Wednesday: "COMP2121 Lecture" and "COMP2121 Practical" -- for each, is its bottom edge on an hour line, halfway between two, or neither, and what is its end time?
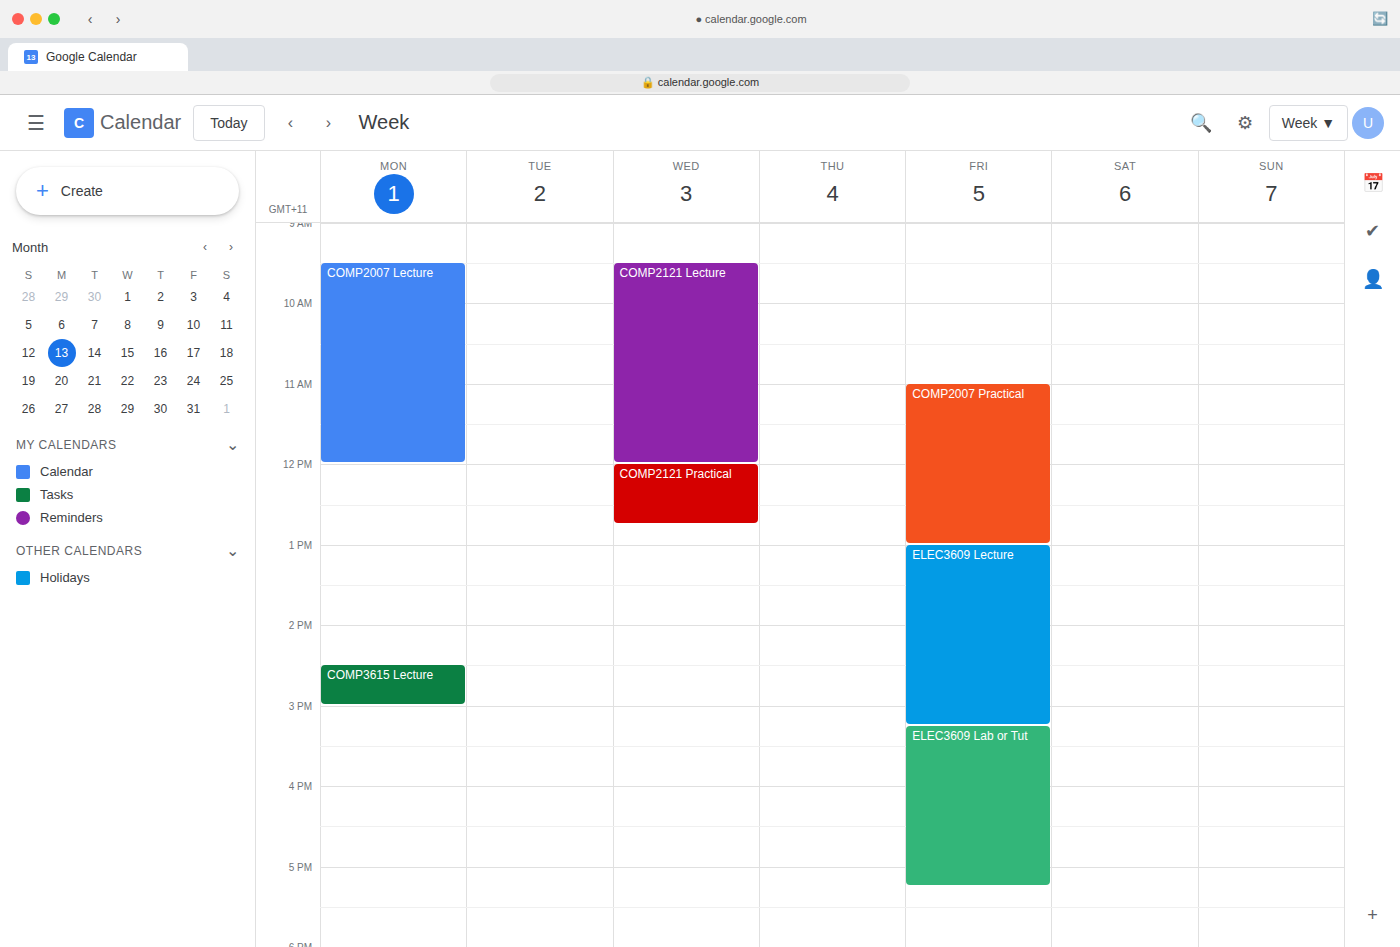
"COMP2121 Lecture": 12:00 PM, exactly on the 12 PM line. "COMP2121 Practical": 12:45 PM, neither: three quarters of the way from the 12 PM line to the 1 PM line.